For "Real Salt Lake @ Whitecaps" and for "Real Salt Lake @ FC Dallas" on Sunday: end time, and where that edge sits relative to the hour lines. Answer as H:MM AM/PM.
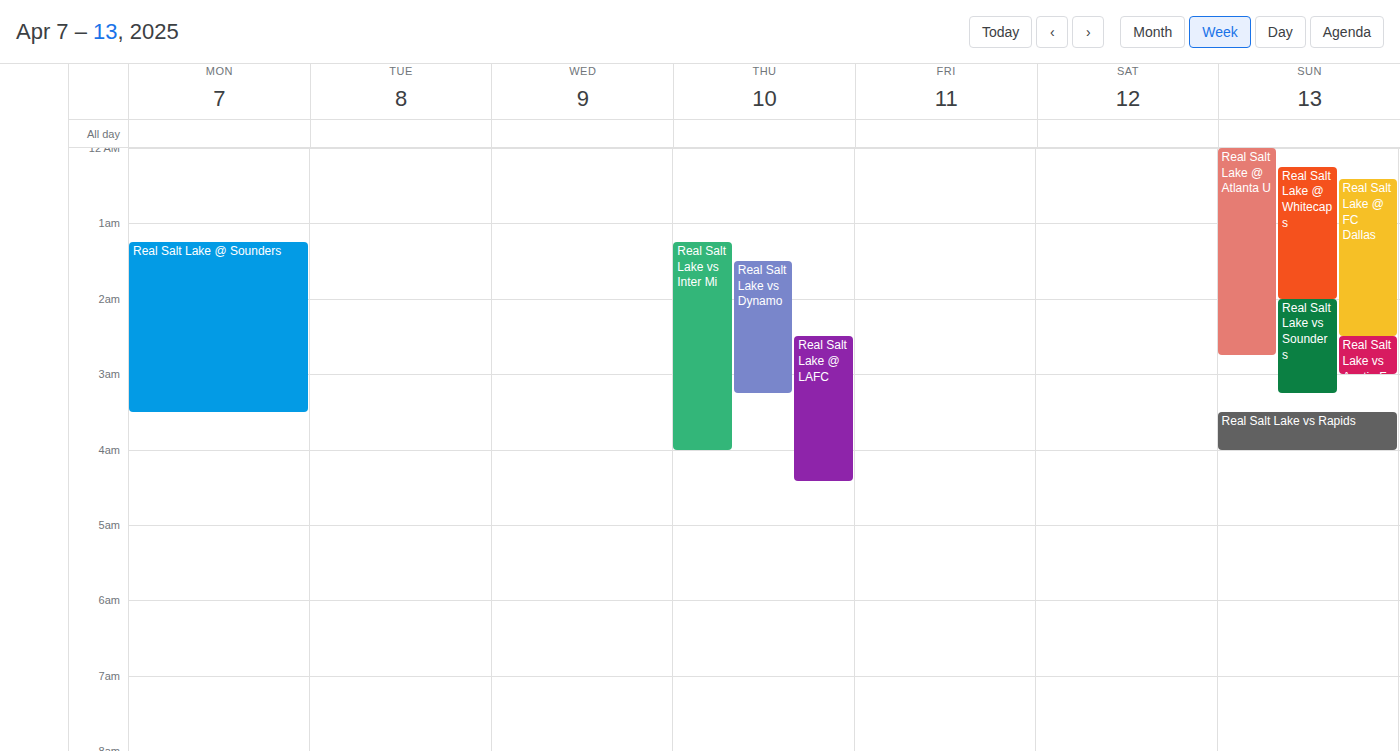
"Real Salt Lake @ Whitecaps": 2:00 AM, exactly on the 2 AM line. "Real Salt Lake @ FC Dallas": 2:30 AM, halfway between the 2 AM and 3 AM lines.